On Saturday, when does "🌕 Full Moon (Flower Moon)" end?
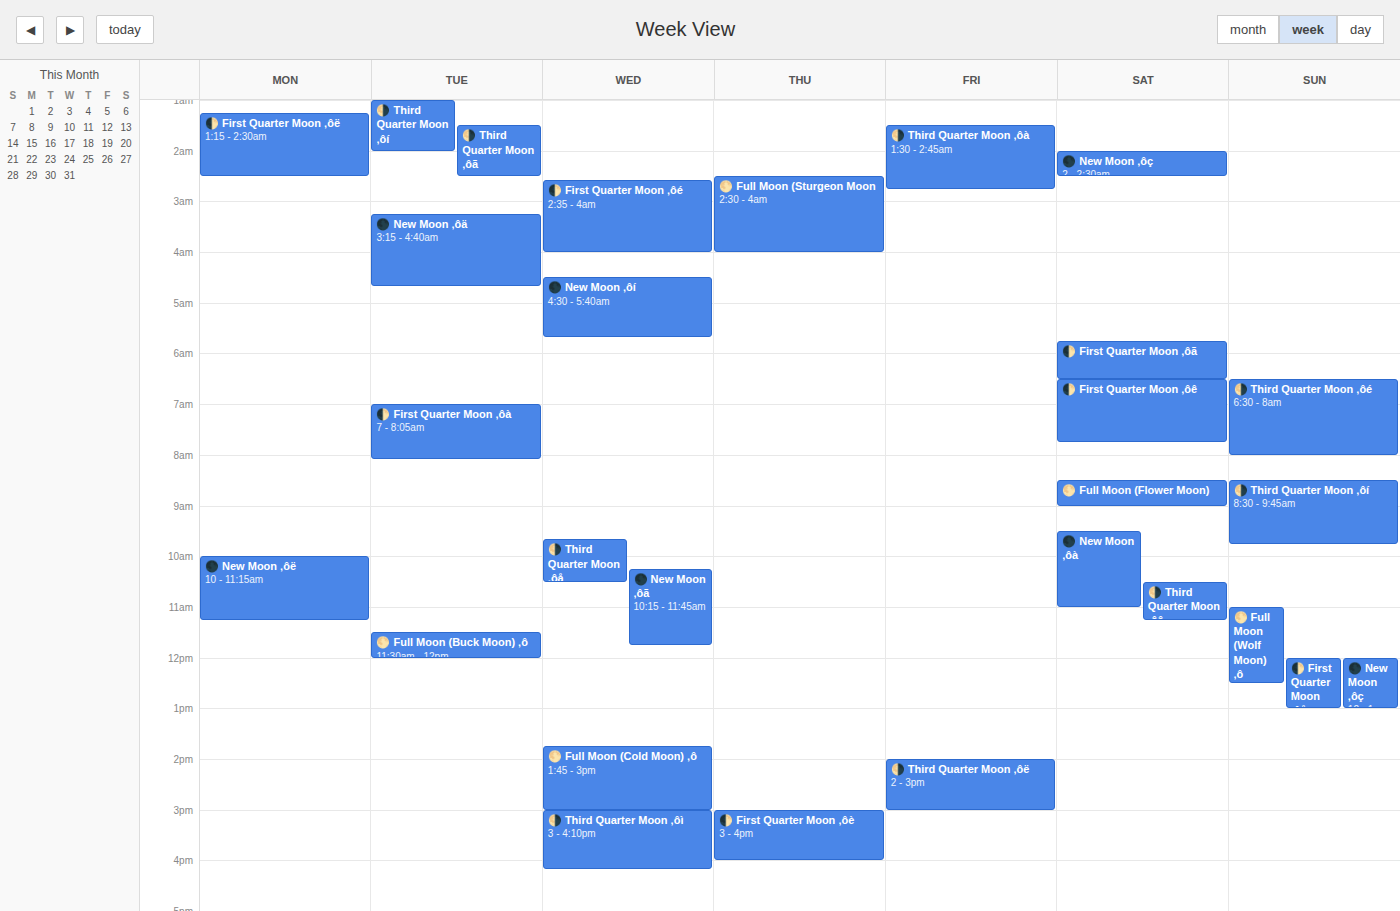
9:00 AM